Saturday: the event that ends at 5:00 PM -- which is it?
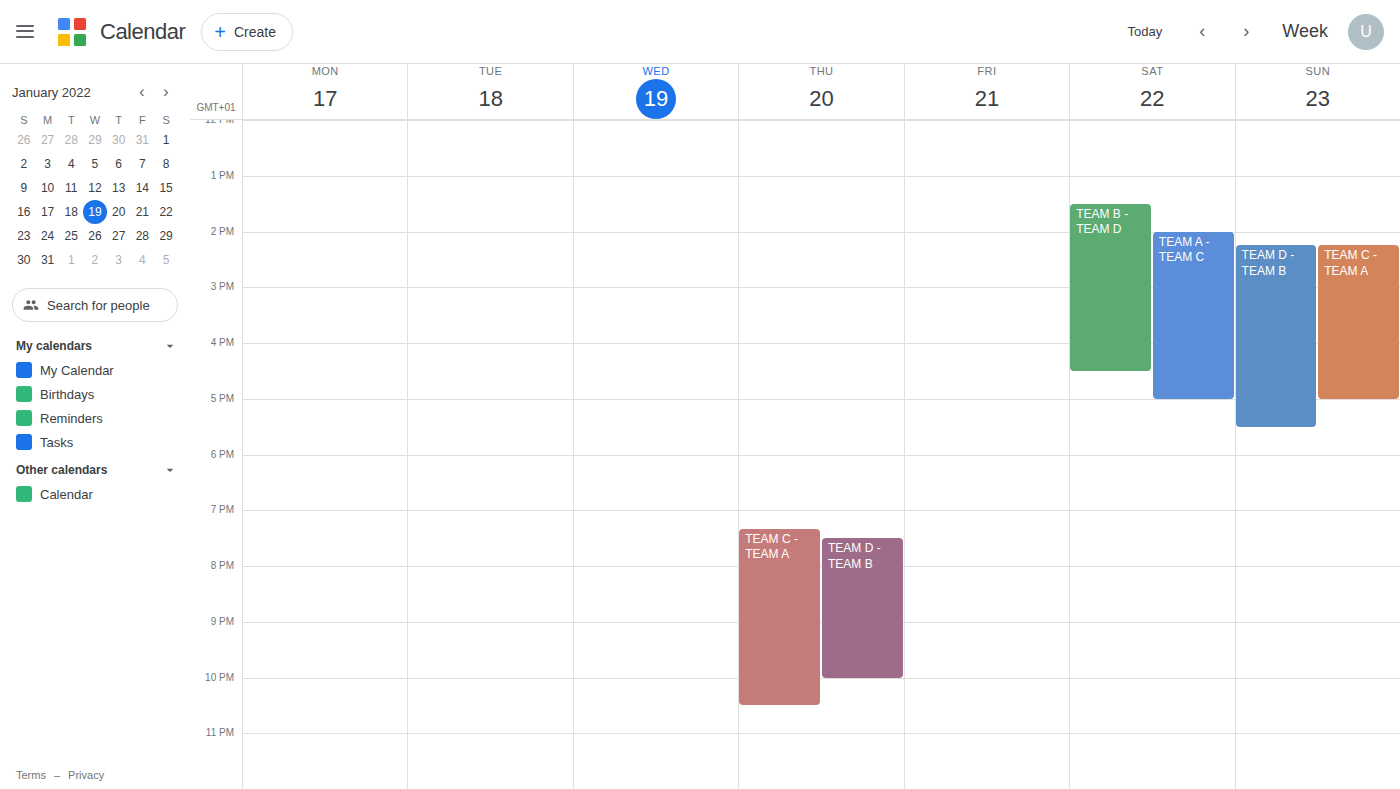
"TEAM A - TEAM C"